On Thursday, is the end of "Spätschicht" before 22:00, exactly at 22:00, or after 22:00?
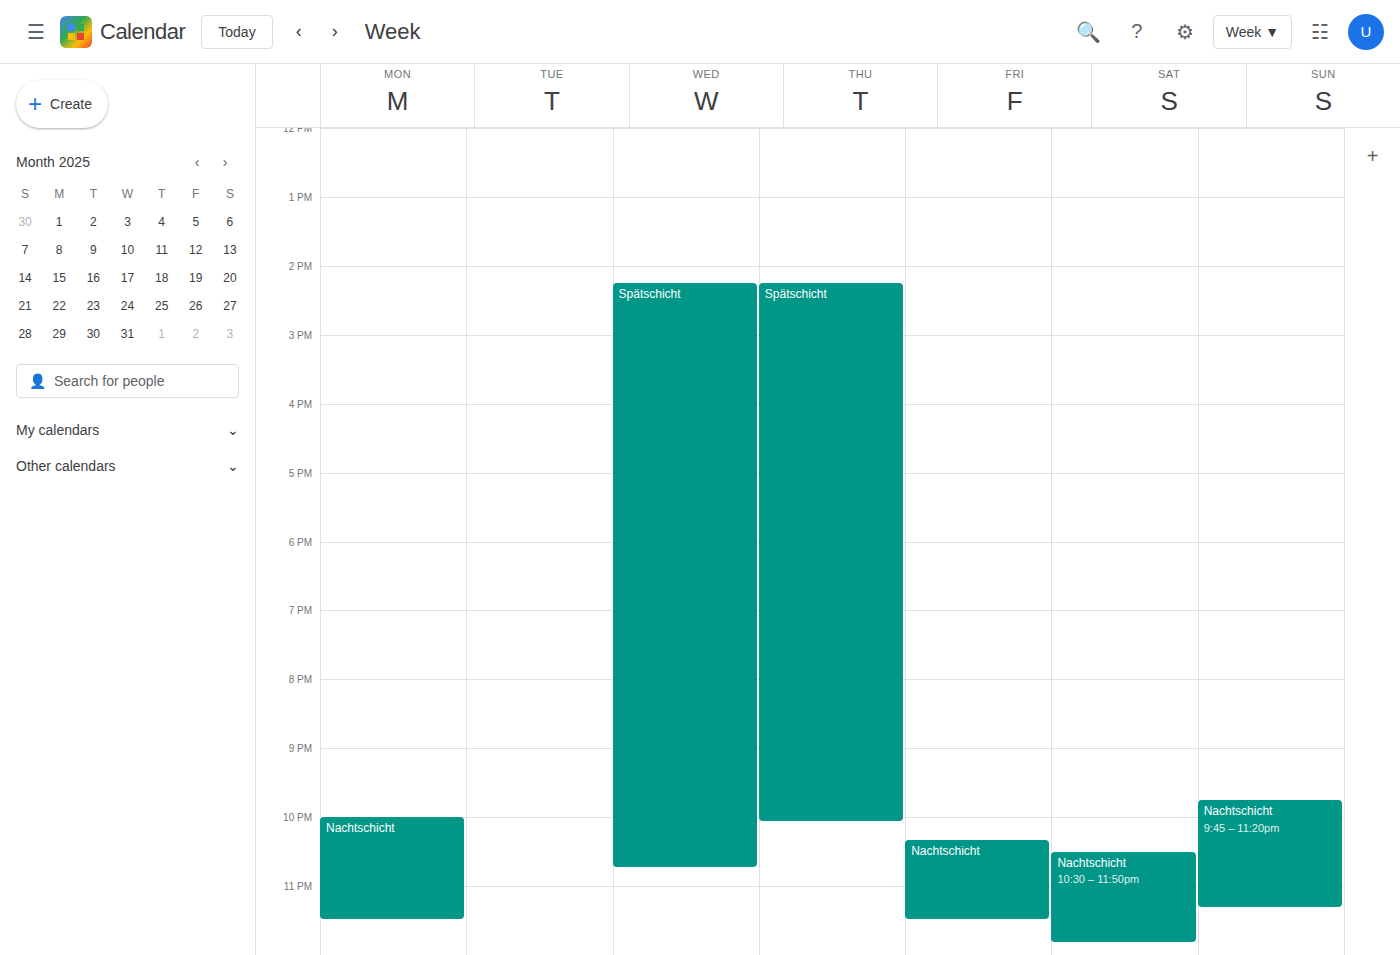
22:05 -- after 22:00, 5 minutes below the 22:00 line.